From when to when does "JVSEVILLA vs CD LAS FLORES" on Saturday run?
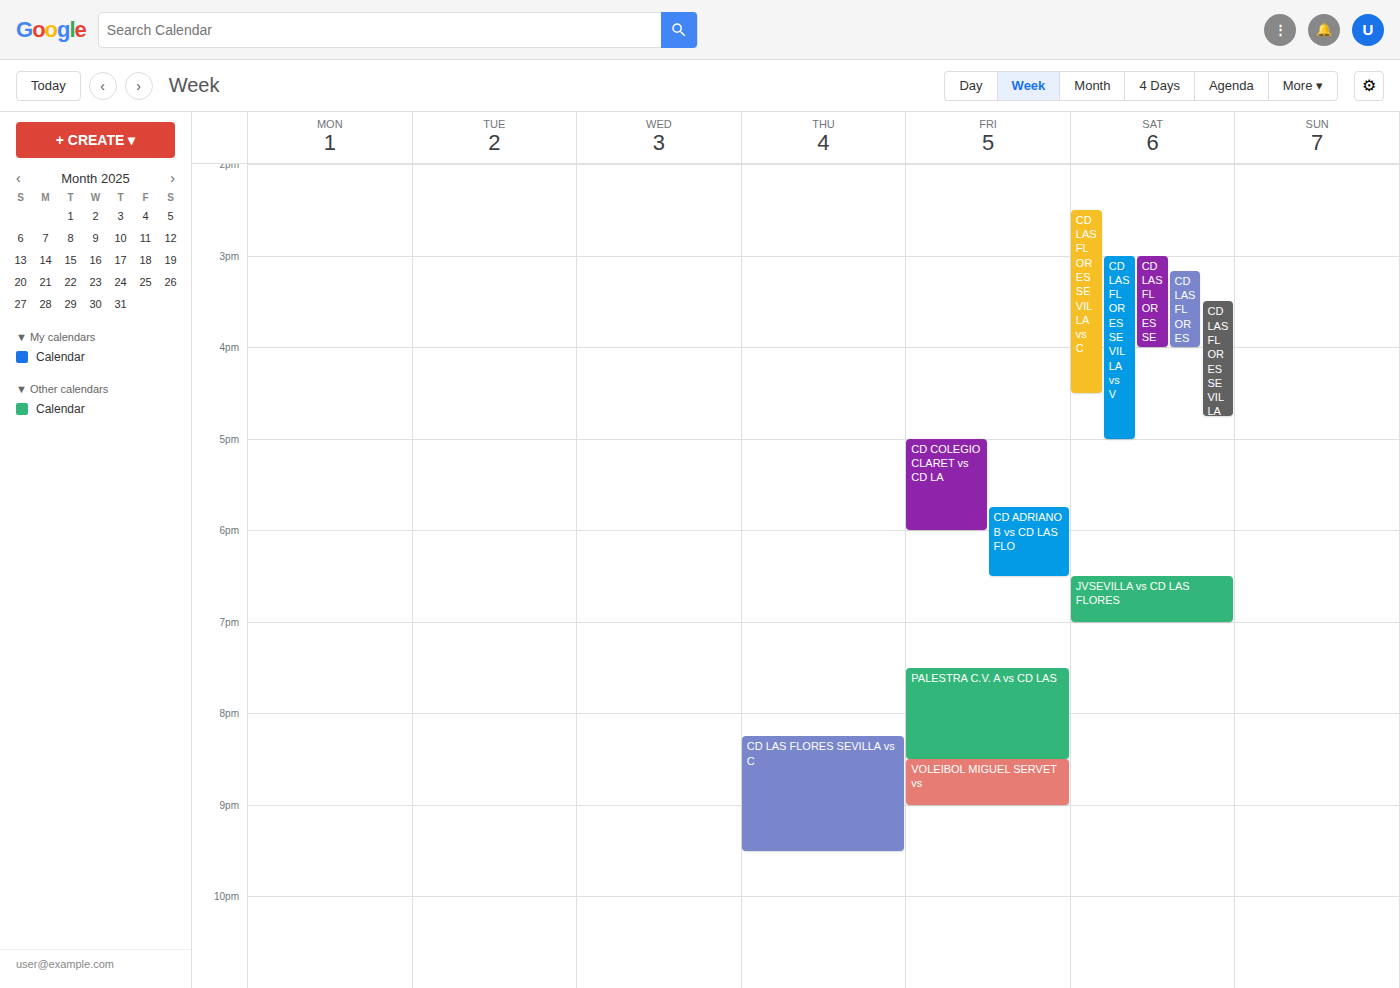
18:30 to 19:00